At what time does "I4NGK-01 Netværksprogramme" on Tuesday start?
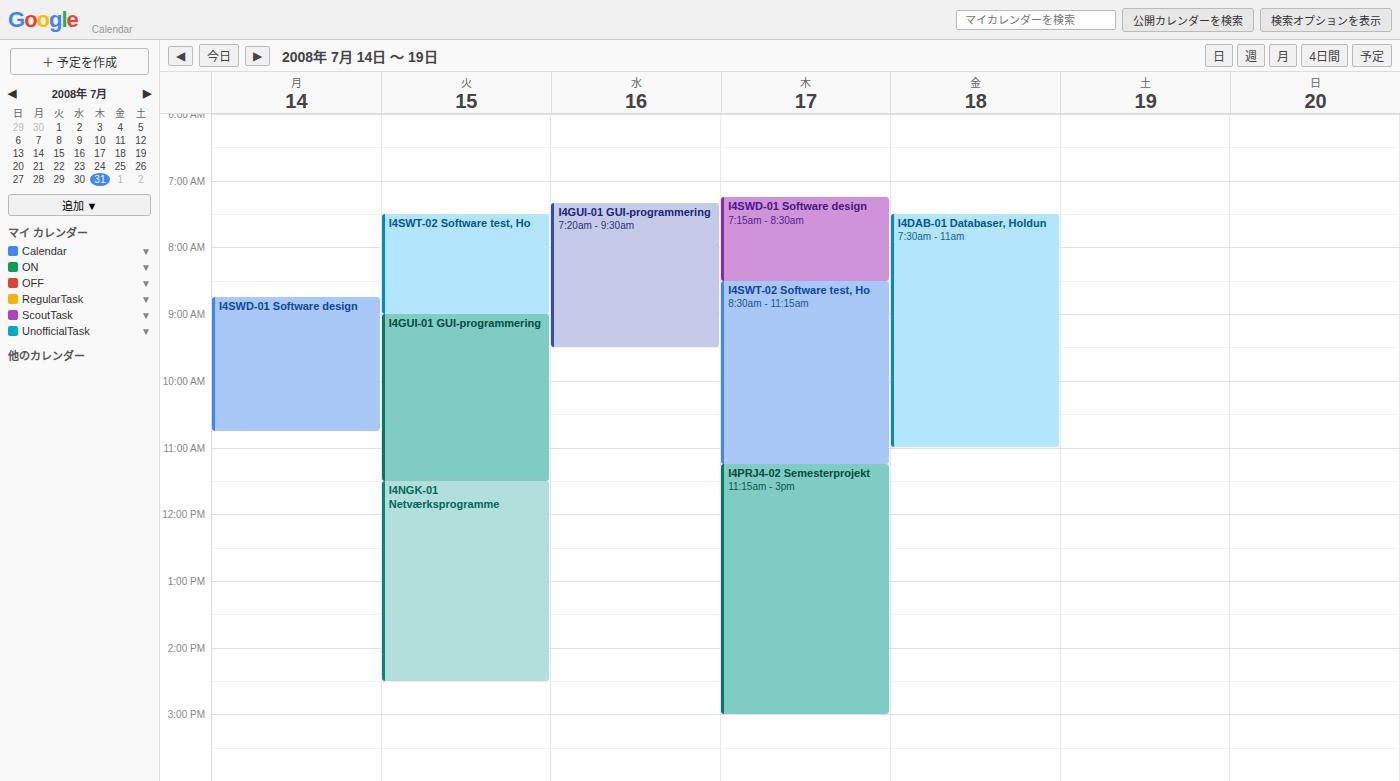
11:30 AM